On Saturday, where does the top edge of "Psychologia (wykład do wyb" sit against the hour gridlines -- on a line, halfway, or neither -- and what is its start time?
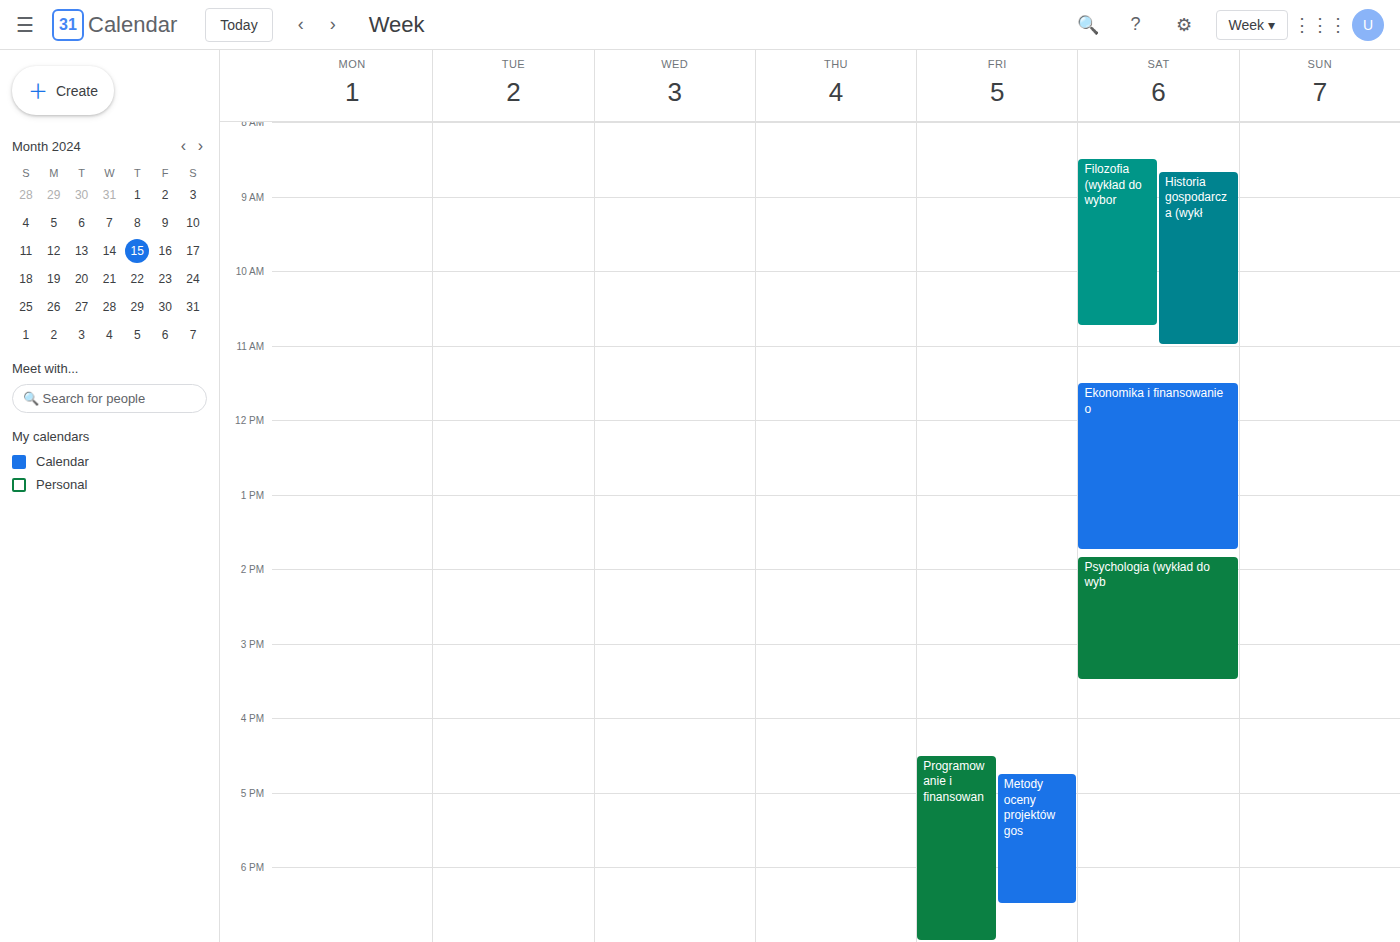
1:50 PM -- neither: 50 minutes below the 1 PM line and 10 minutes above the 2 PM line.